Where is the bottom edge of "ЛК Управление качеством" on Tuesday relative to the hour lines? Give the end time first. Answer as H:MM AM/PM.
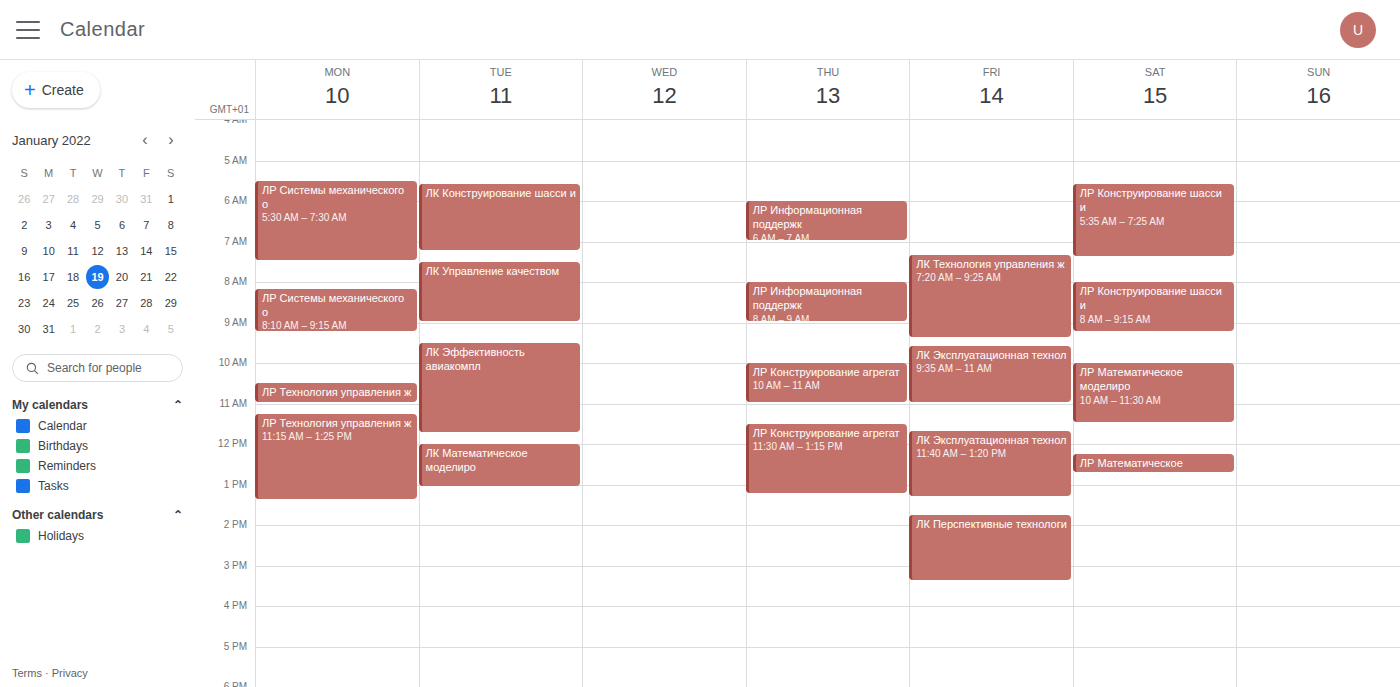
9:00 AM -- exactly on the 9 AM line.